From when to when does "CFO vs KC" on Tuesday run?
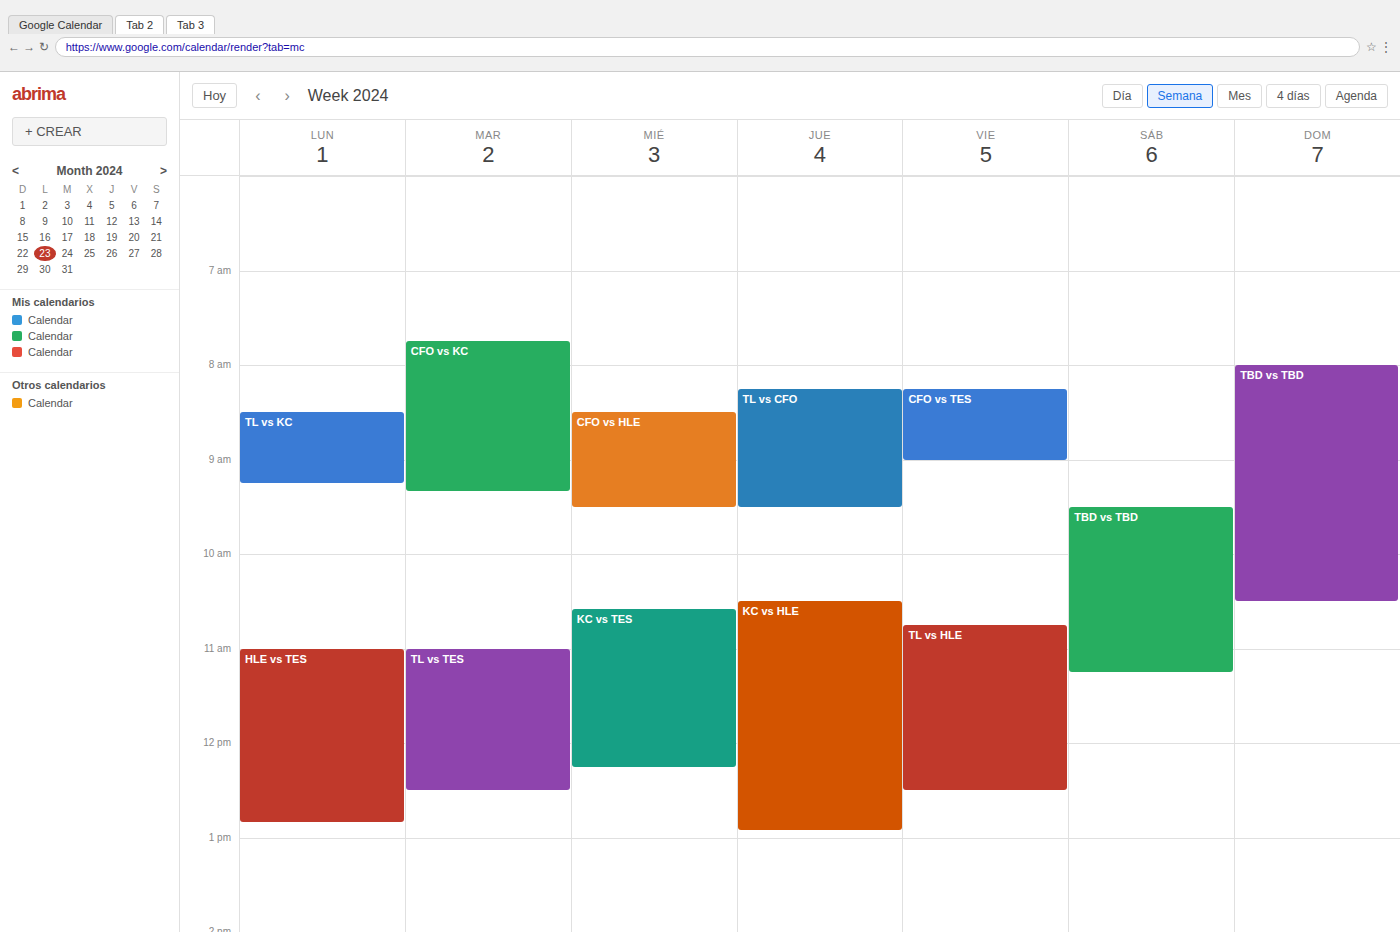
7:45 AM to 9:20 AM